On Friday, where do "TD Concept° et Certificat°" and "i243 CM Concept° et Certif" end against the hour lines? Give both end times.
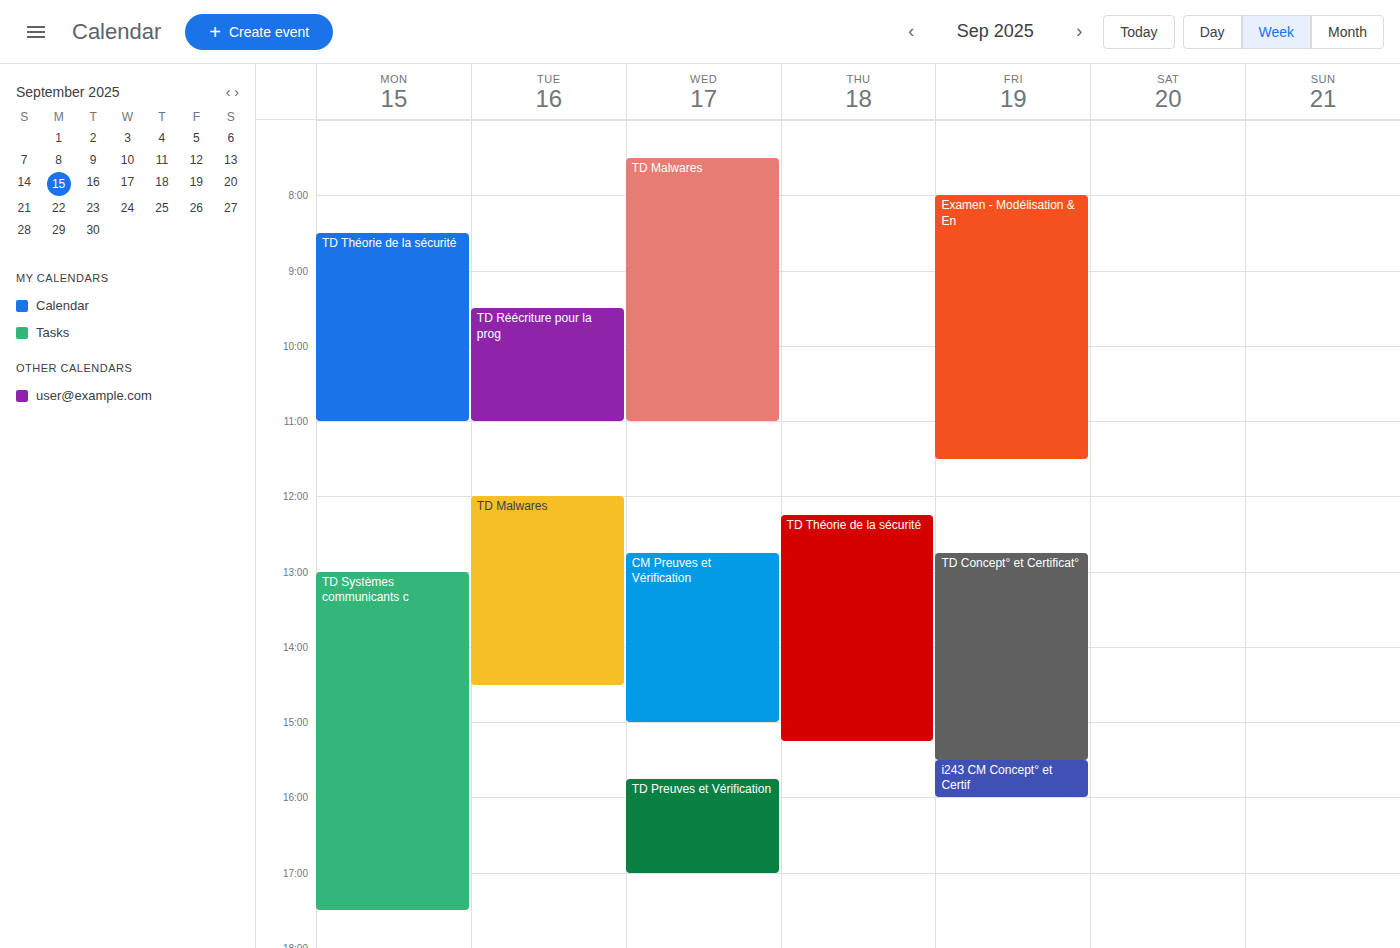
"TD Concept° et Certificat°": 3:30 PM, halfway between the 3 PM and 4 PM lines. "i243 CM Concept° et Certif": 4:00 PM, exactly on the 4 PM line.